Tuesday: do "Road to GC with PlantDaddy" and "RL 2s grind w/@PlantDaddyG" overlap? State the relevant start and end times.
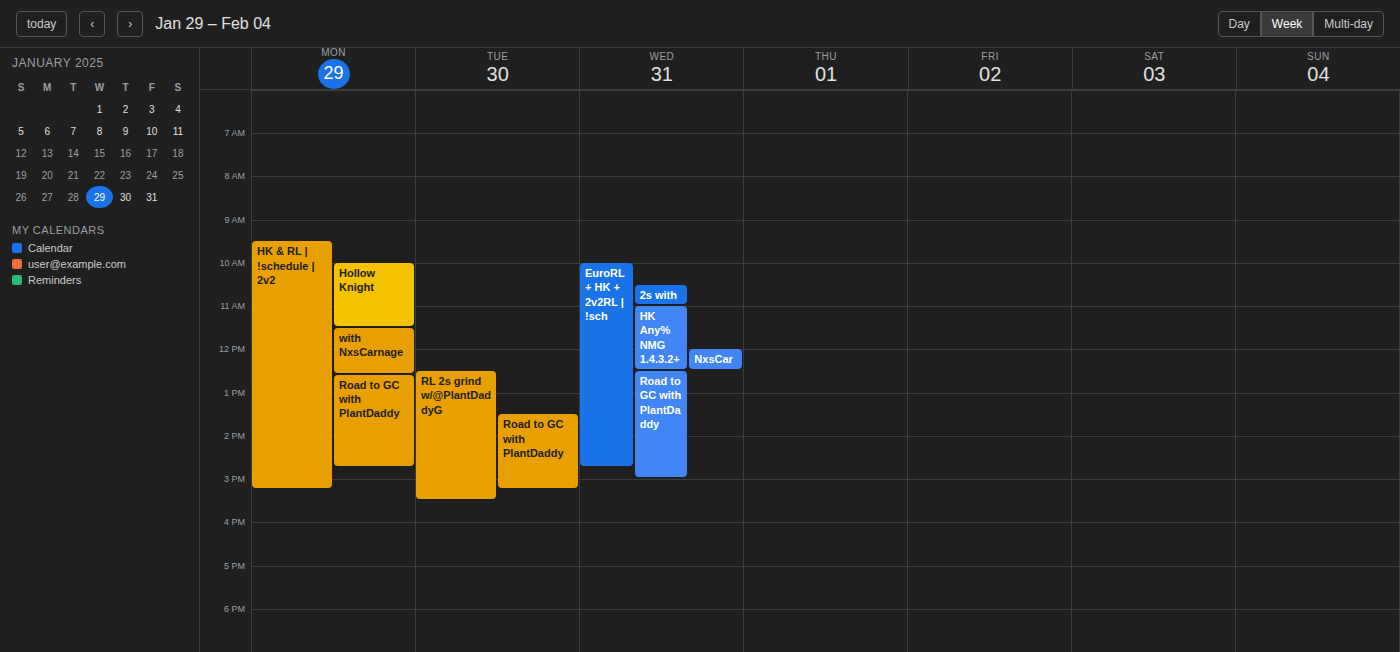
"Road to GC with PlantDaddy" runs 1:30 PM to 3:15 PM, inside "RL 2s grind w/@PlantDaddyG" -- they overlap.